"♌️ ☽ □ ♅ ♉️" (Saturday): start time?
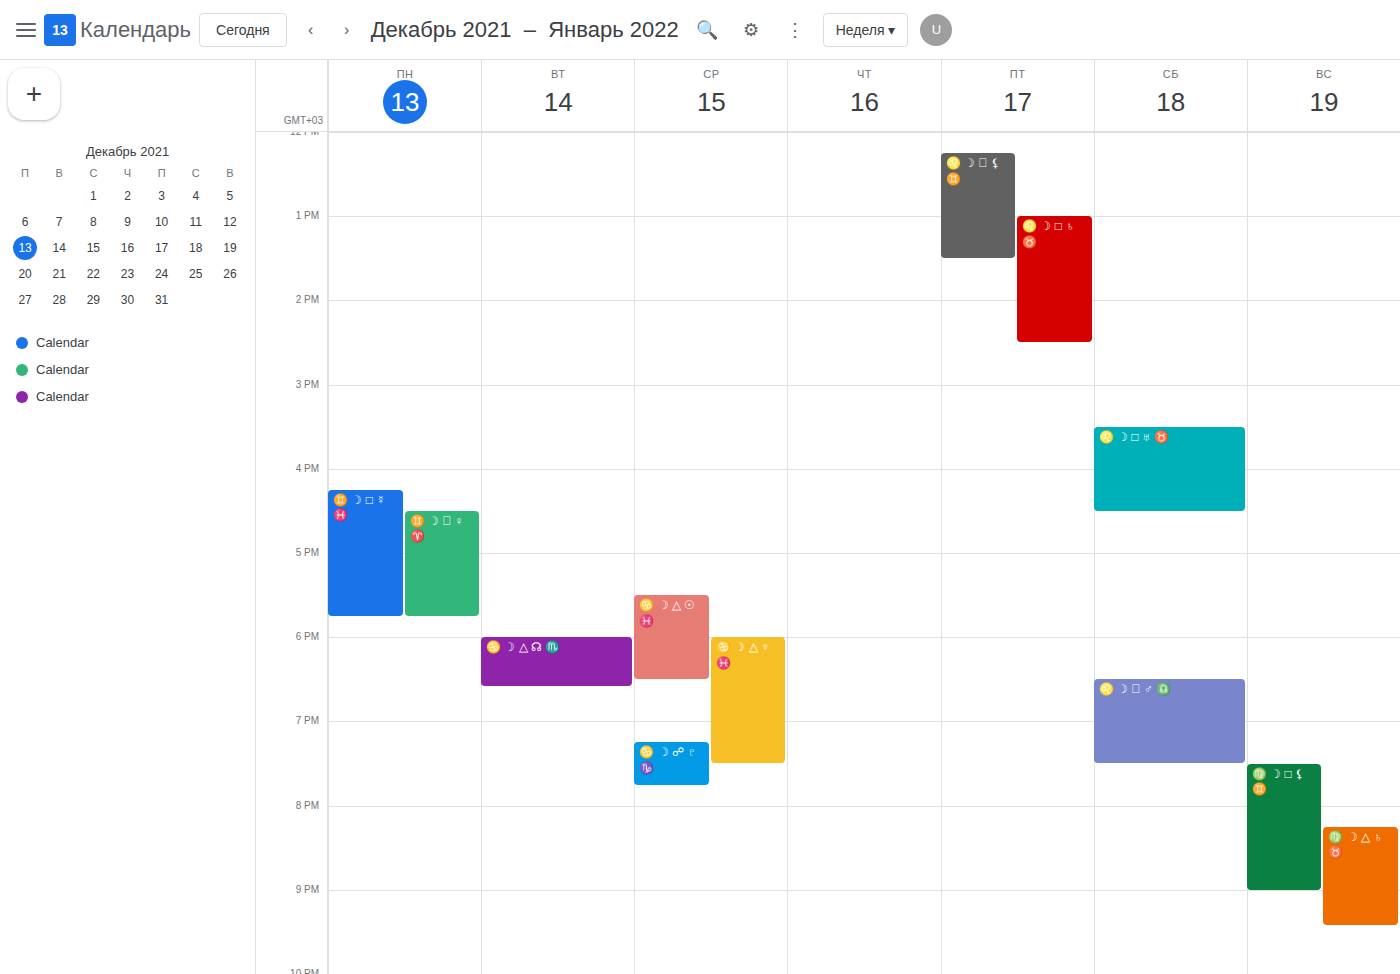
3:30 PM